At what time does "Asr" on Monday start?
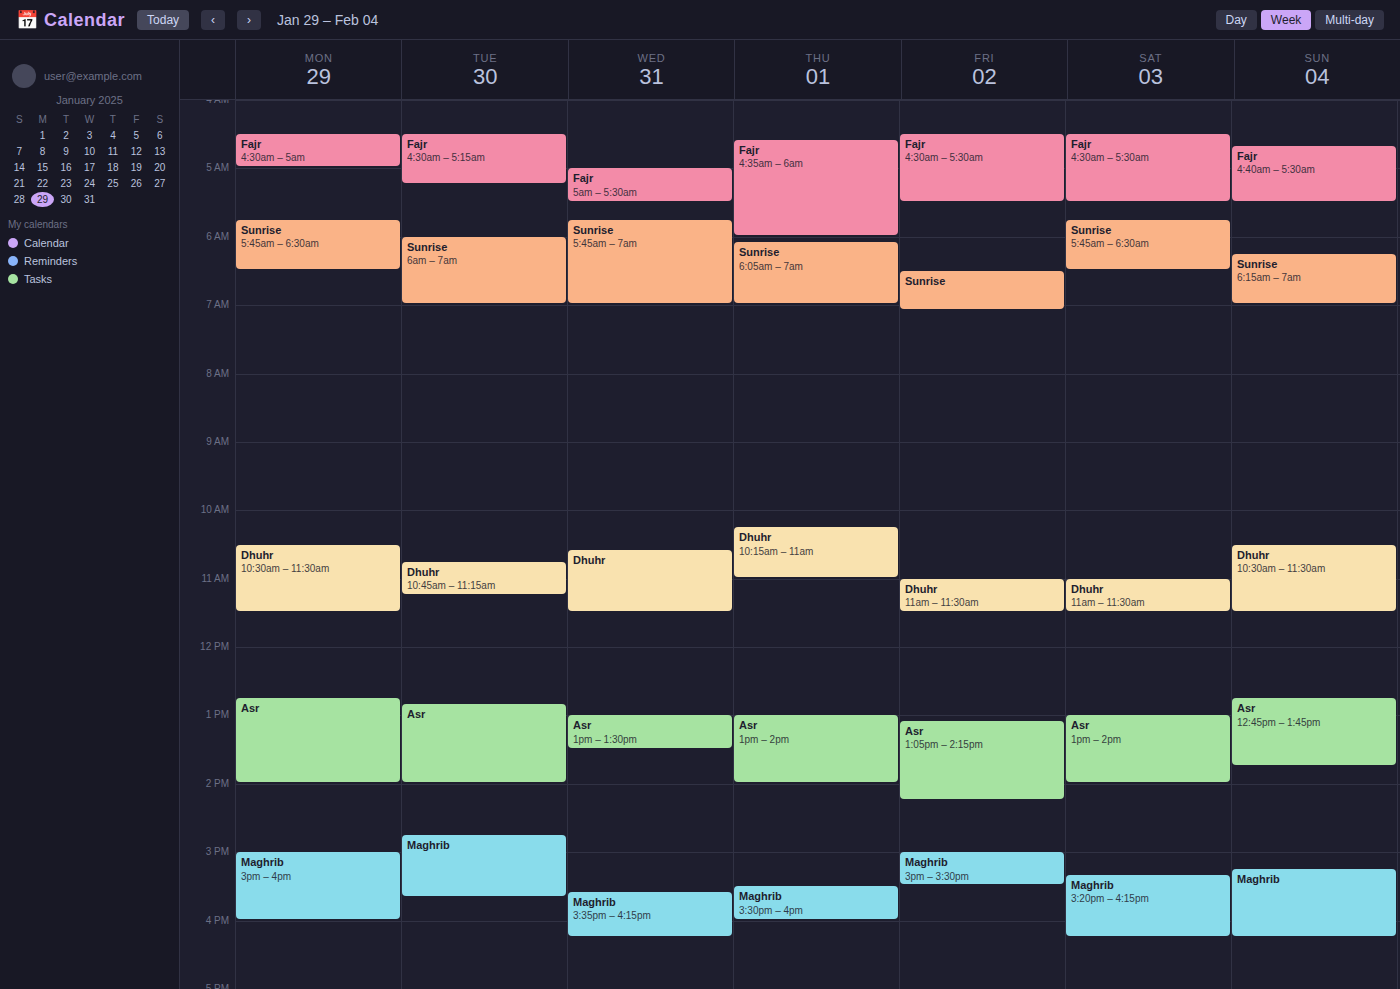
12:45 PM